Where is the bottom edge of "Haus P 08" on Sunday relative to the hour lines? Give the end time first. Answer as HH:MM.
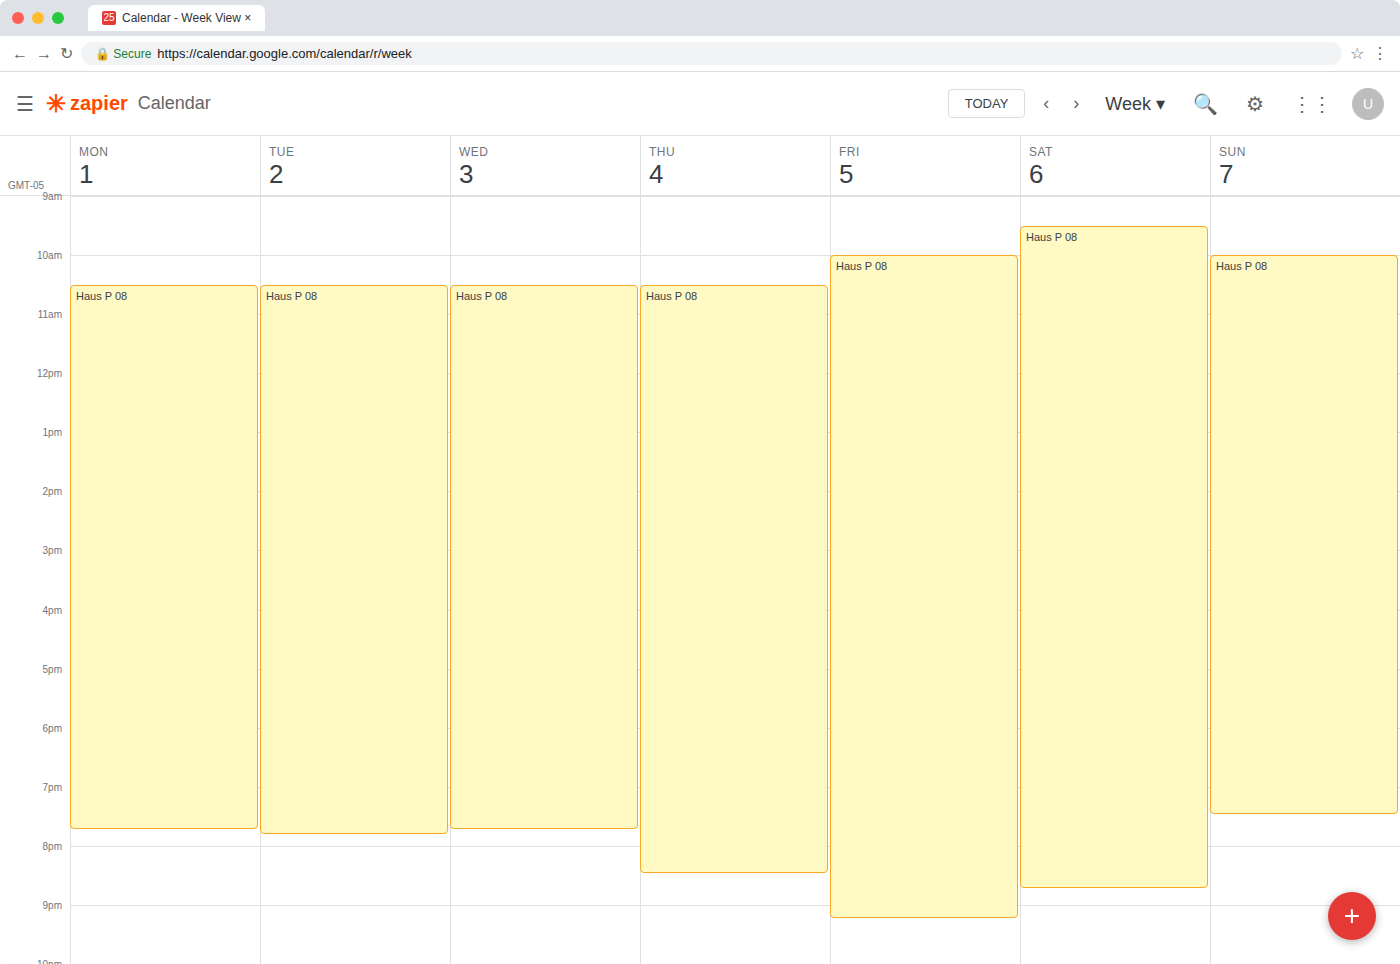
19:30 -- halfway between the 19:00 and 20:00 lines.